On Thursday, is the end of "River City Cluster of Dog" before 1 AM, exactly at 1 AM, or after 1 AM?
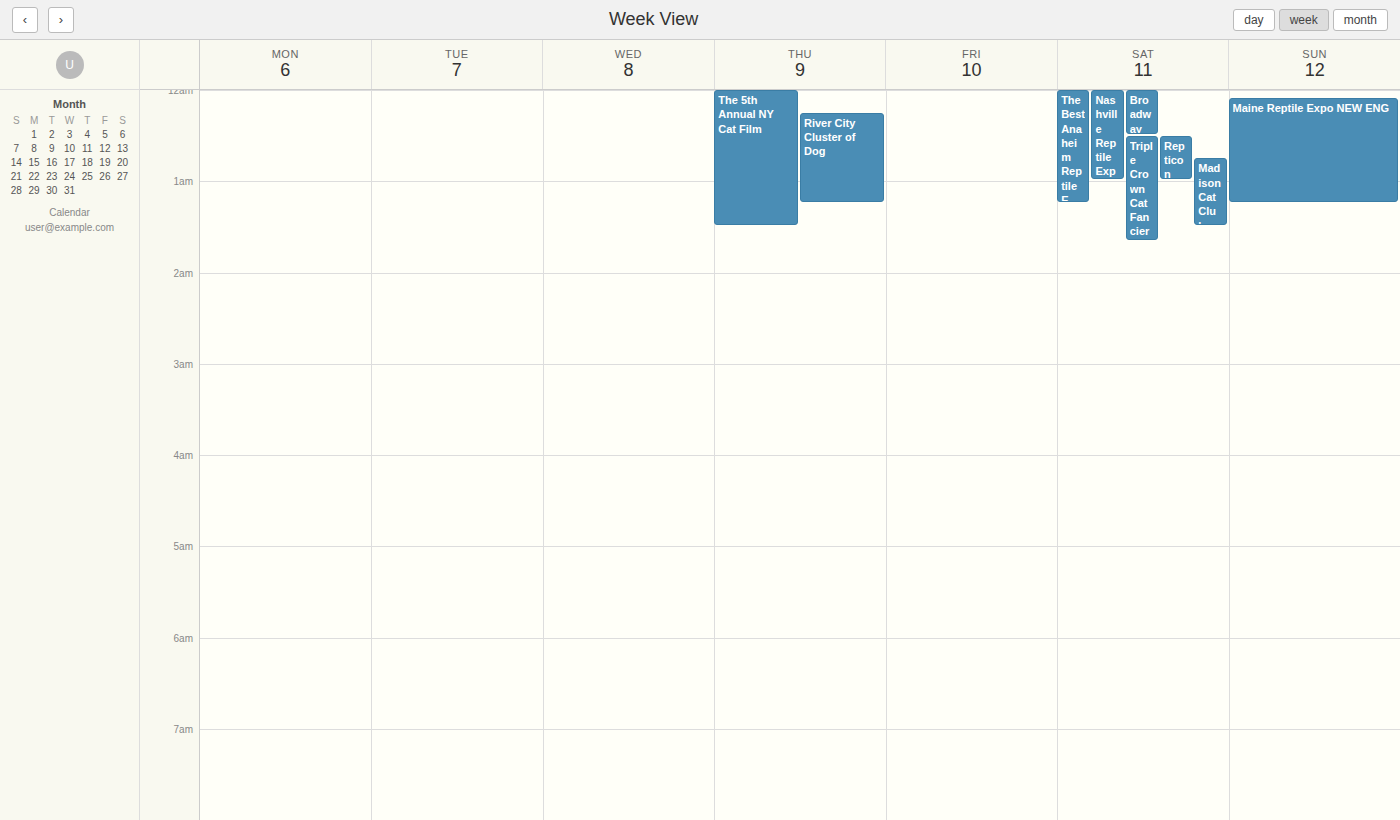
1:15 AM -- after 1 AM, 15 minutes below the 1 AM line.